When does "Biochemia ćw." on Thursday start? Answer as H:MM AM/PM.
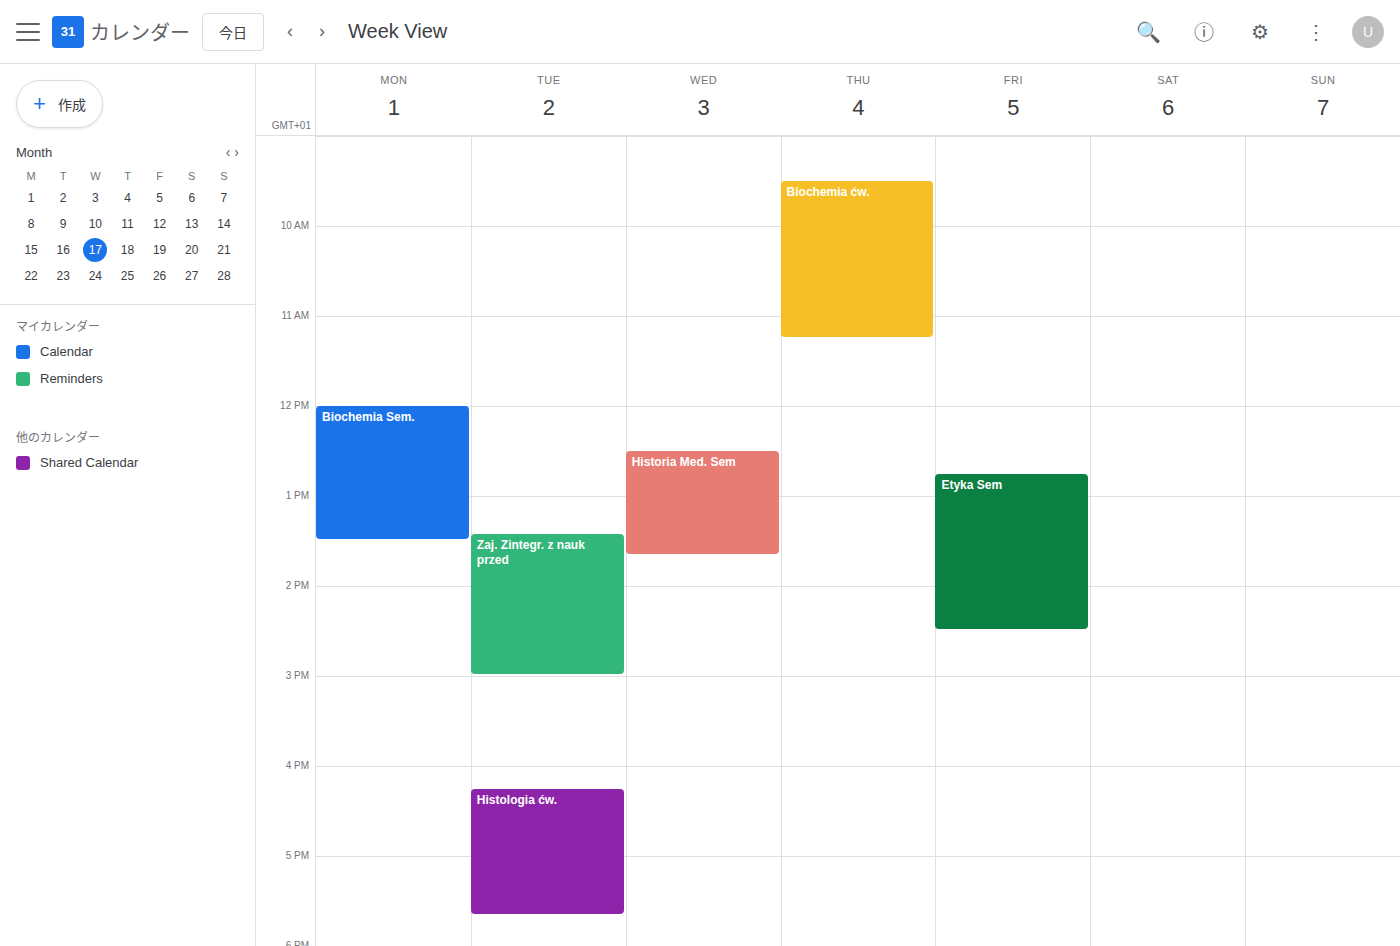
9:30 AM